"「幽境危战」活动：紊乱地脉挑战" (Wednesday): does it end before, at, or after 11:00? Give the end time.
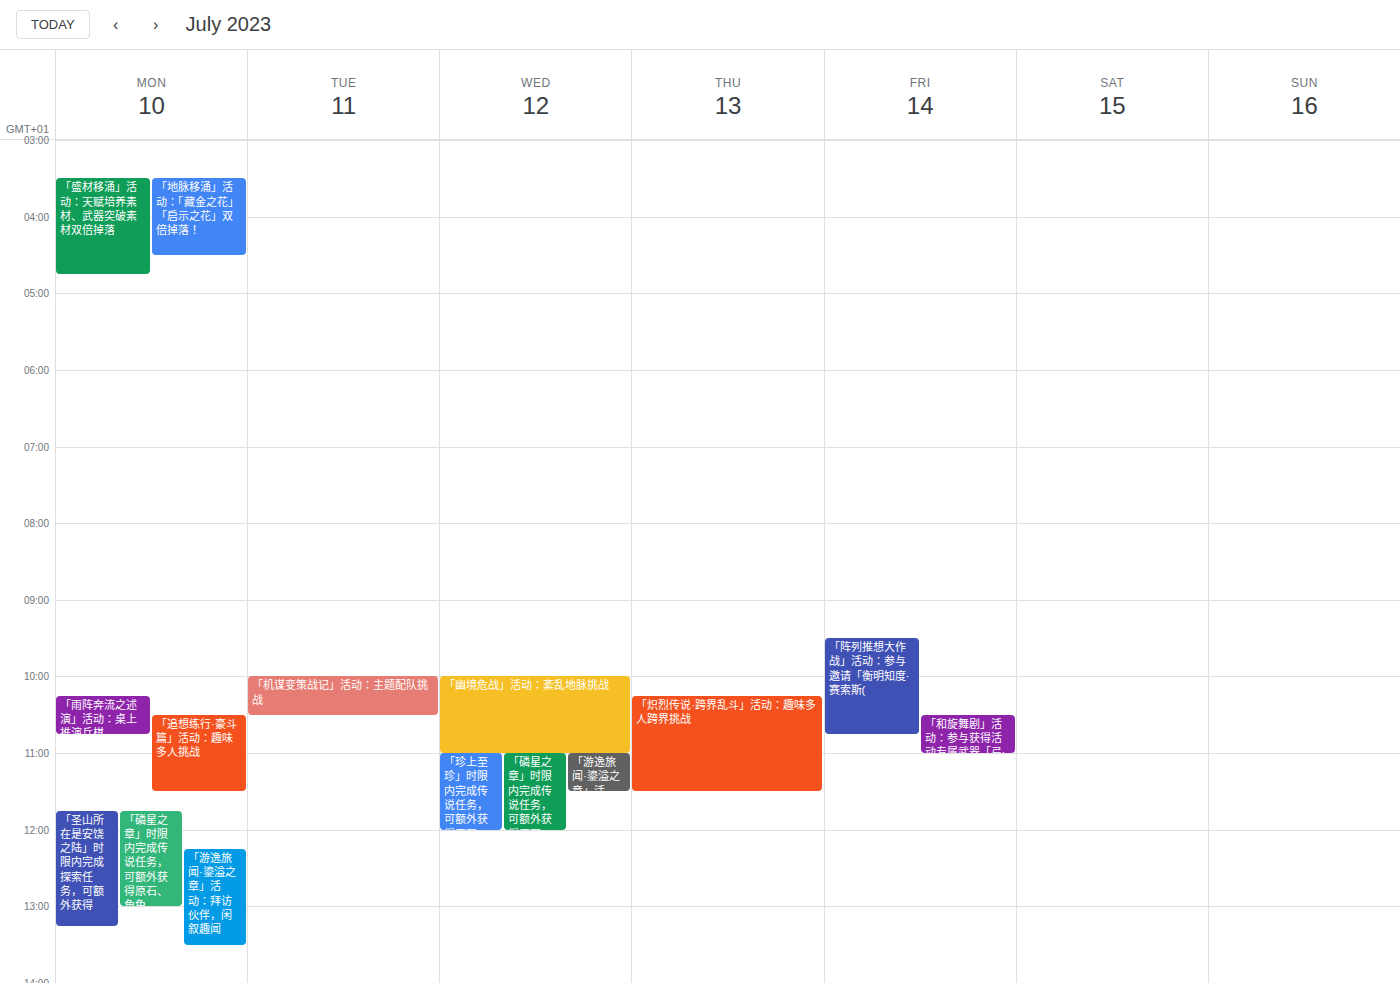
11:00 -- exactly at 11:00, on the 11:00 line.